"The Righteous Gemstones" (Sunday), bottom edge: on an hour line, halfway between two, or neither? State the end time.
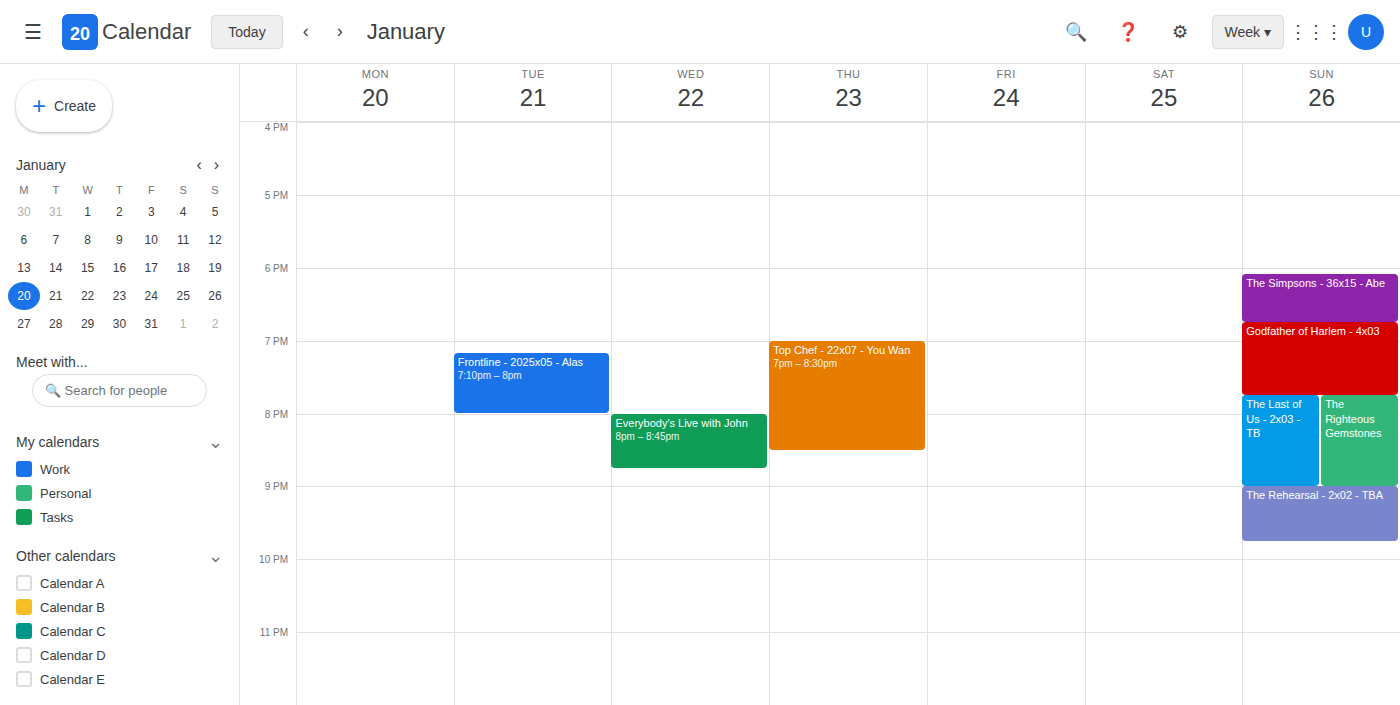
9:00 PM -- exactly on the 9 PM line.